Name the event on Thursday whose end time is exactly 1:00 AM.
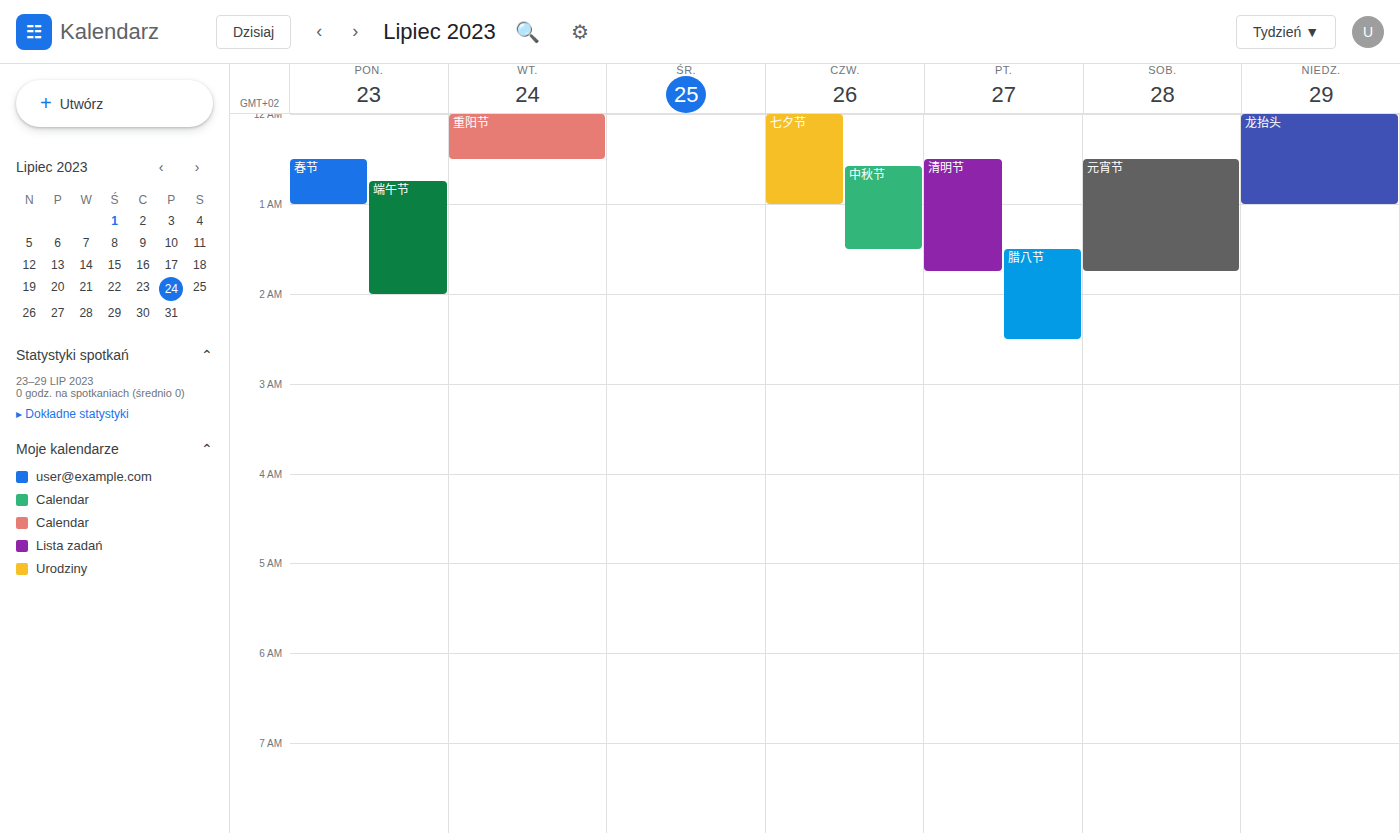
"七夕节"